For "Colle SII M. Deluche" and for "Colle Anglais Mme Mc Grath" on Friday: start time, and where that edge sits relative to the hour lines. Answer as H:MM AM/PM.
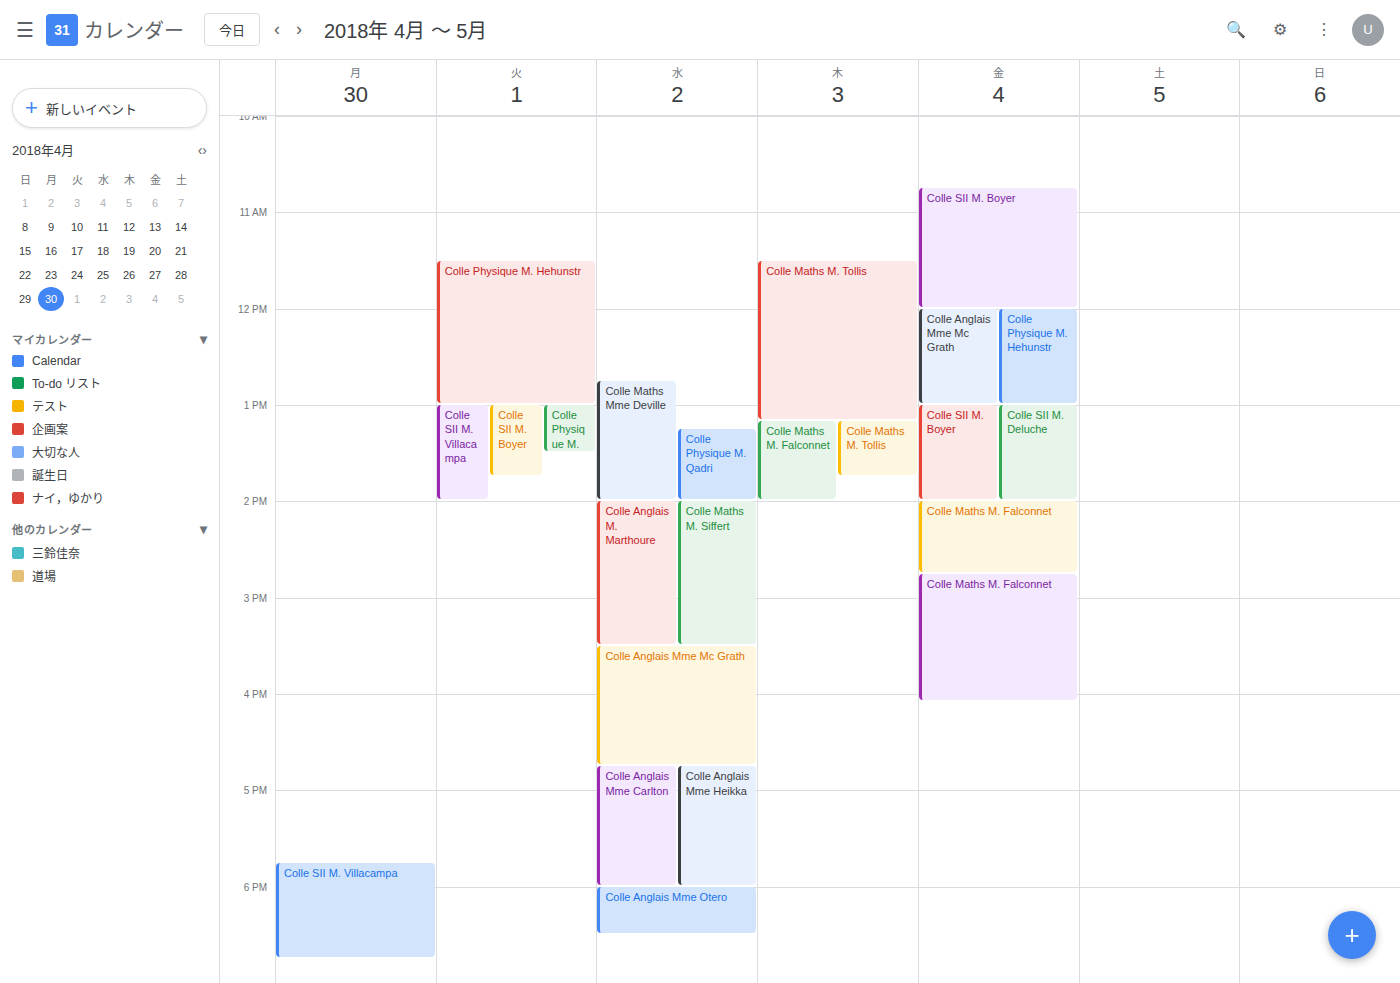
"Colle SII M. Deluche": 1:00 PM, exactly on the 1 PM line. "Colle Anglais Mme Mc Grath": 12:00 PM, exactly on the 12 PM line.